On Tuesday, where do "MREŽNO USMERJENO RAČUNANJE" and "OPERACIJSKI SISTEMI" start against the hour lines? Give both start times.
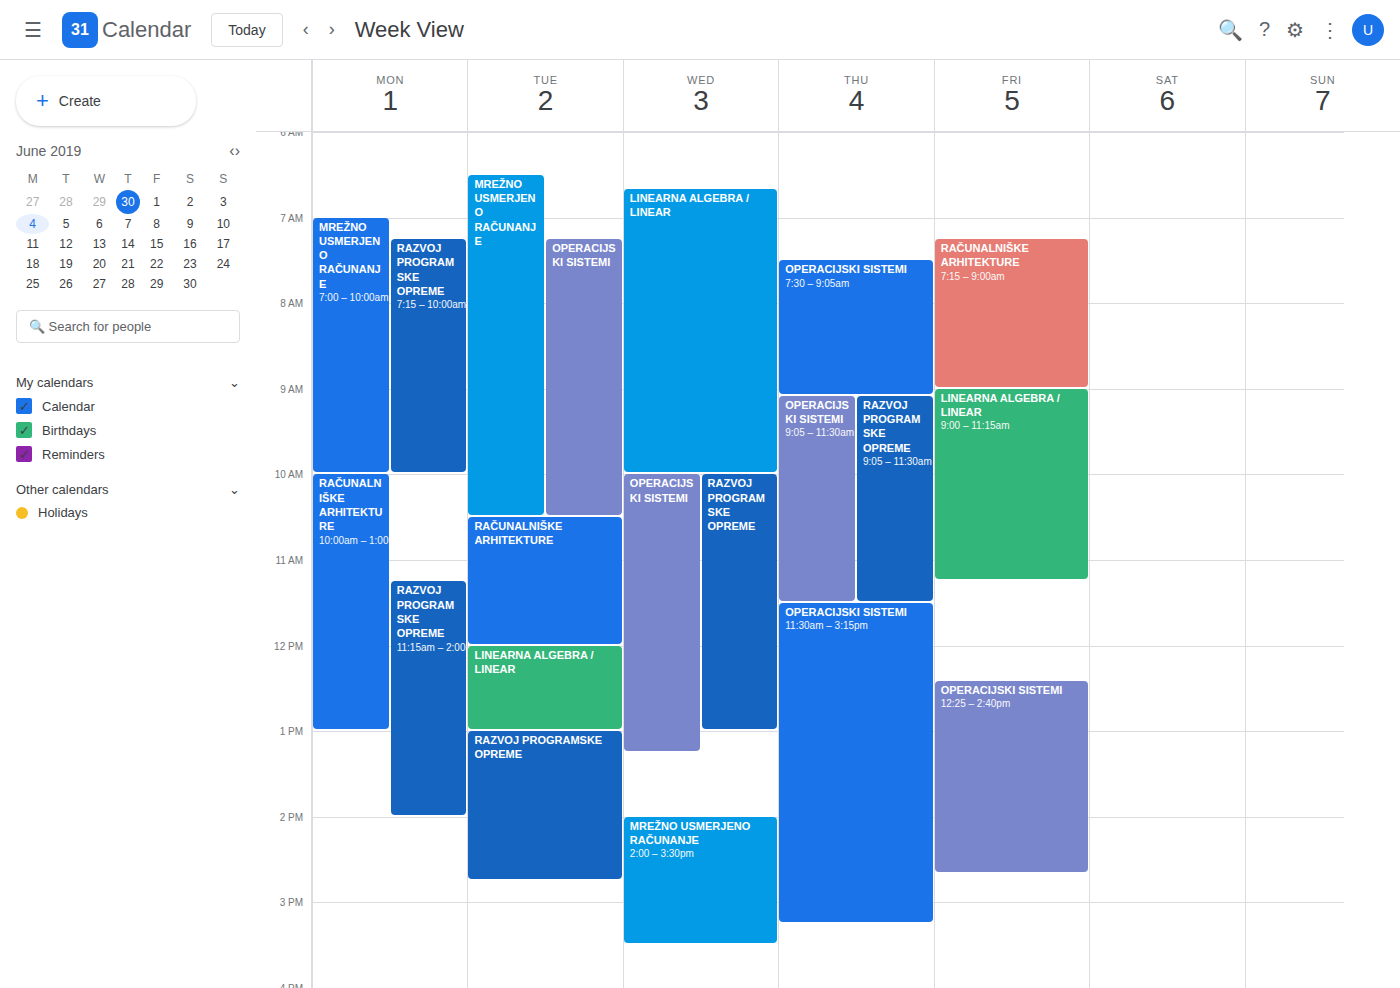
"MREŽNO USMERJENO RAČUNANJE": 6:30 AM, halfway between the 6 AM and 7 AM lines. "OPERACIJSKI SISTEMI": 7:15 AM, neither: a quarter of the way from the 7 AM line to the 8 AM line.